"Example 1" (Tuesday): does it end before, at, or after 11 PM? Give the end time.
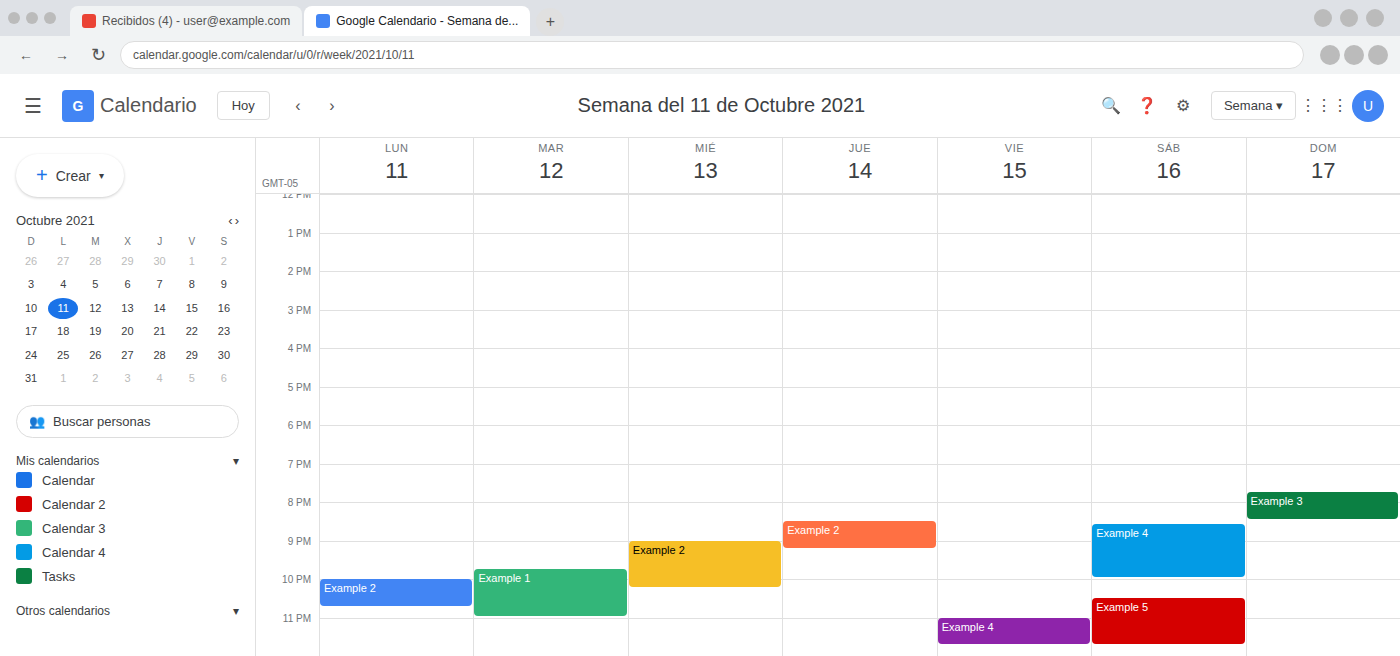
11:00 PM -- exactly at 11 PM, on the 11 PM line.